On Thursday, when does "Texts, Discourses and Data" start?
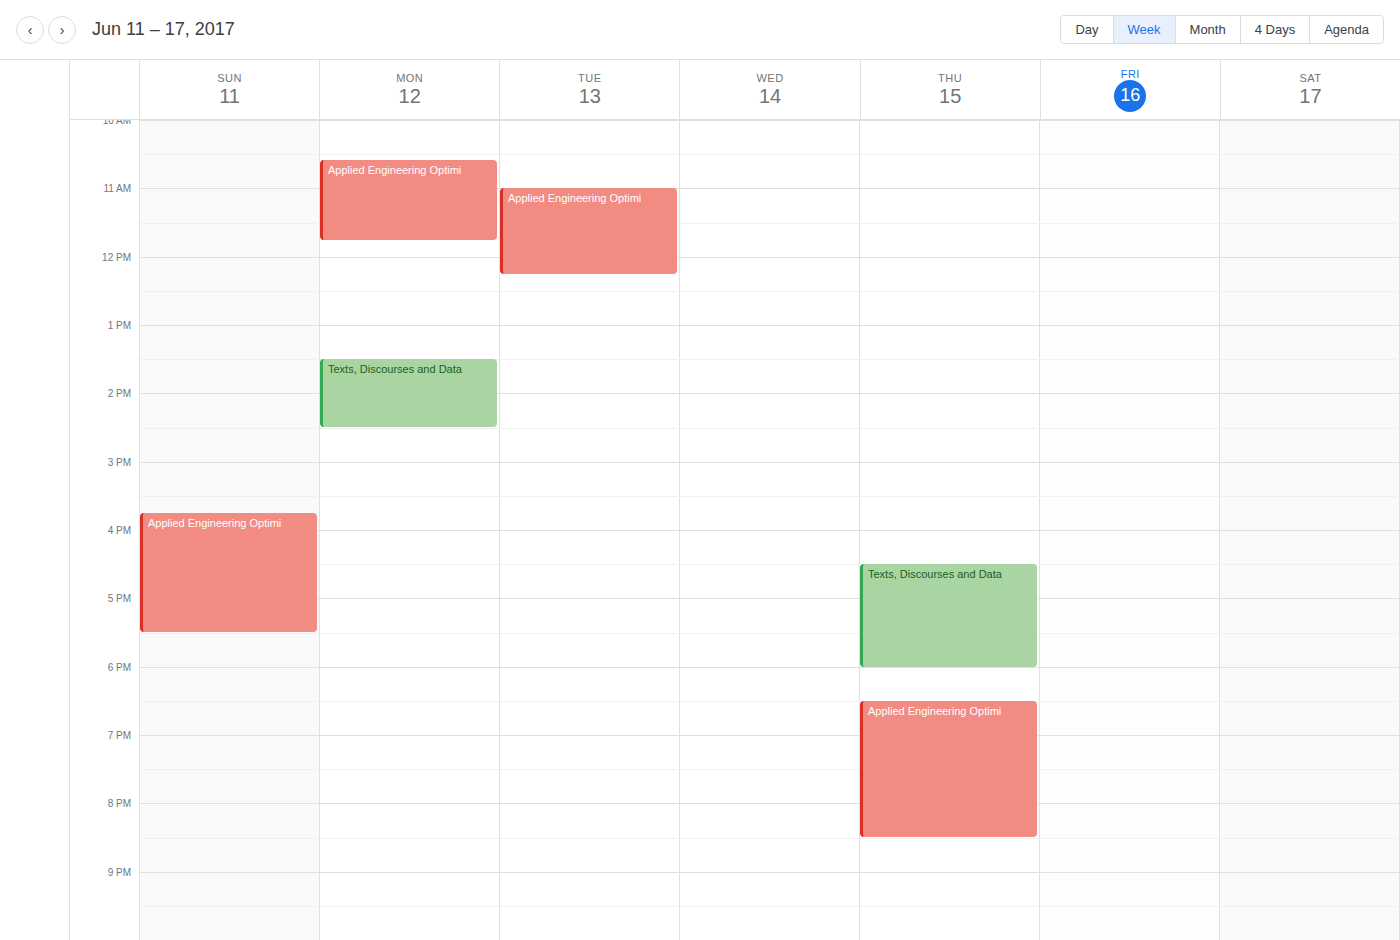
4:30 PM